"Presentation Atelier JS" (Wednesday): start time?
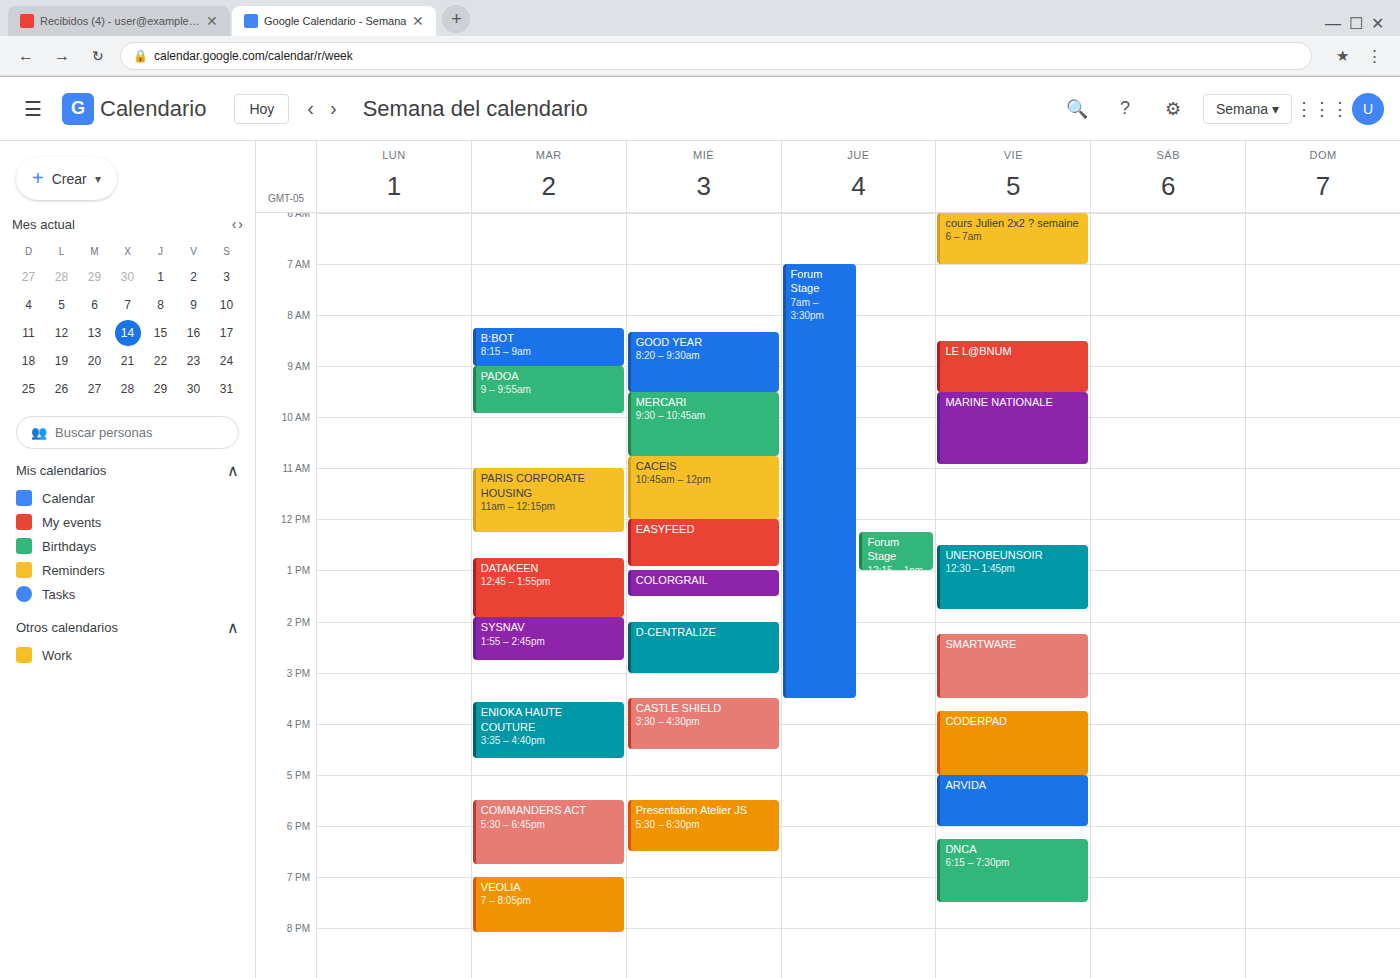
5:30 PM